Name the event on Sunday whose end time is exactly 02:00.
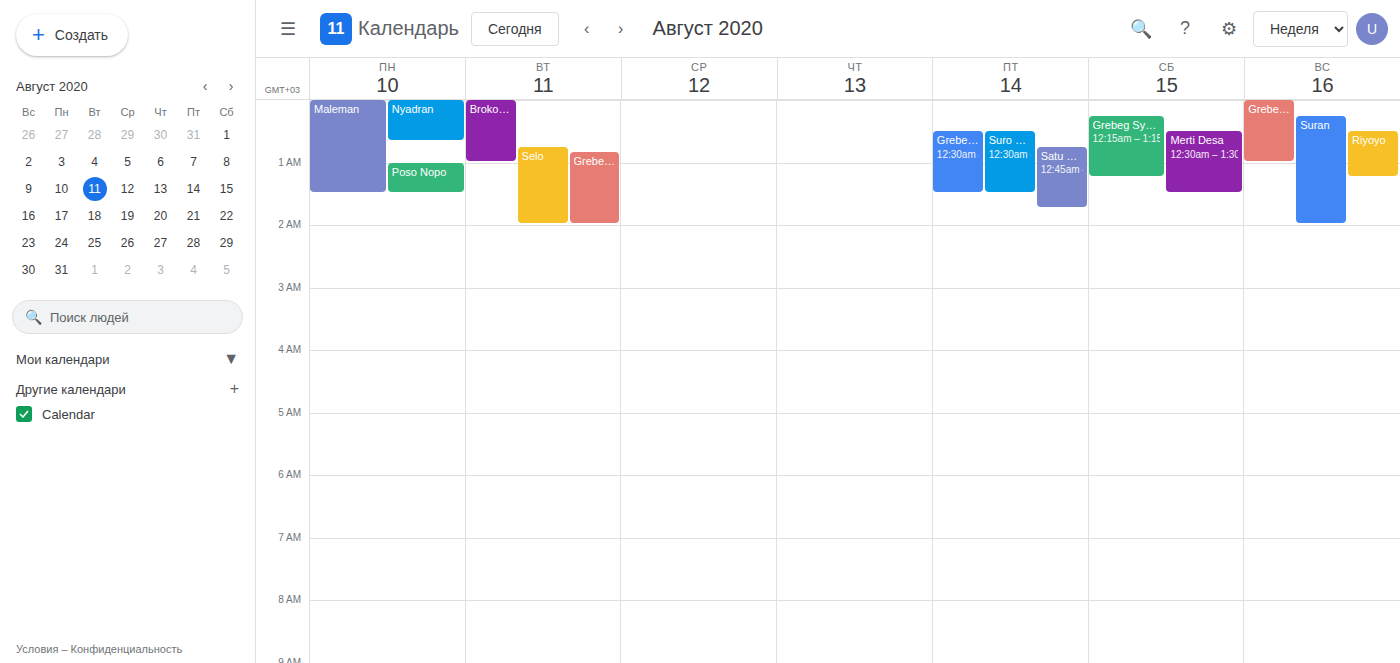
"Suran"